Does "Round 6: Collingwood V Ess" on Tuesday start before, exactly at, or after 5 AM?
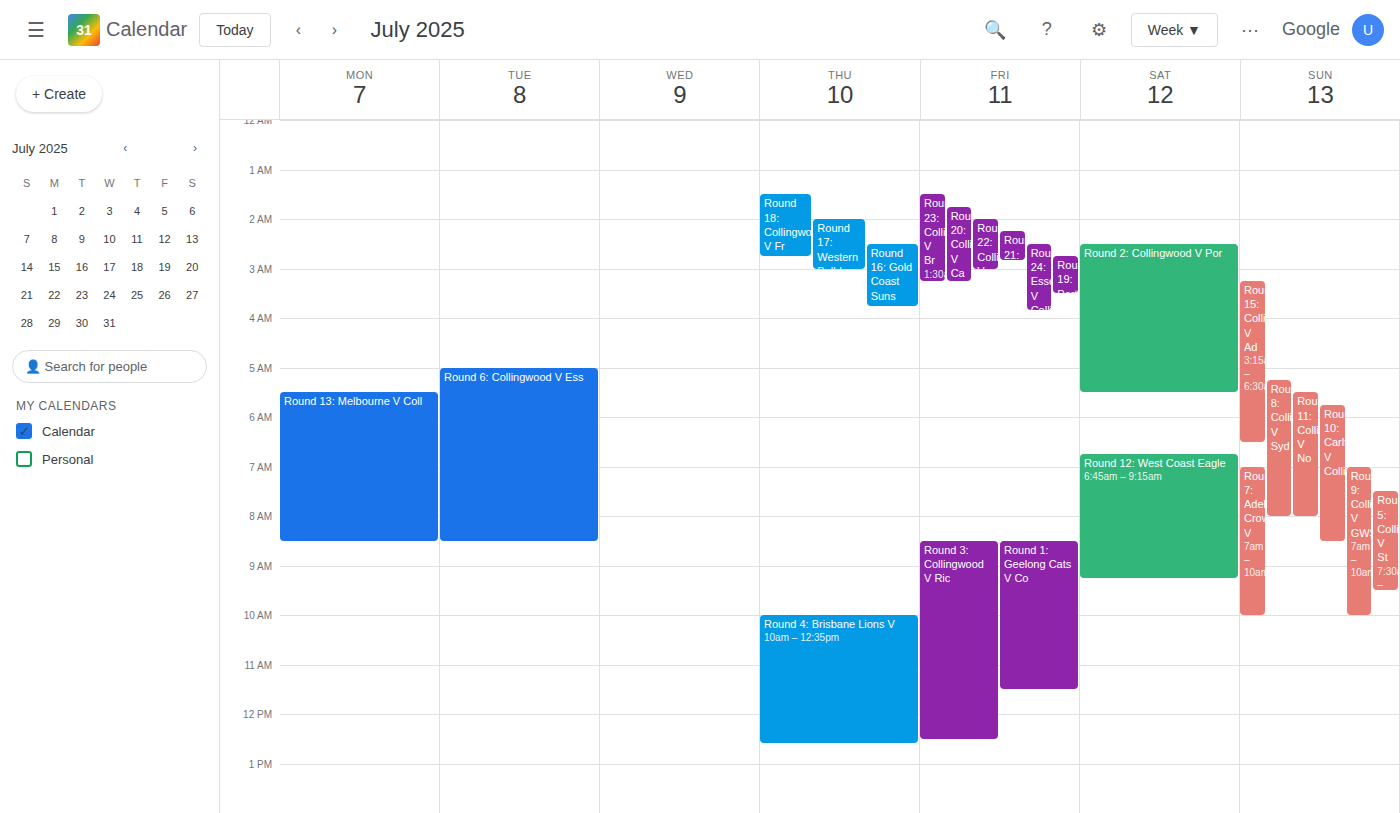
5:00 AM -- exactly at 5 AM, on the 5 AM line.